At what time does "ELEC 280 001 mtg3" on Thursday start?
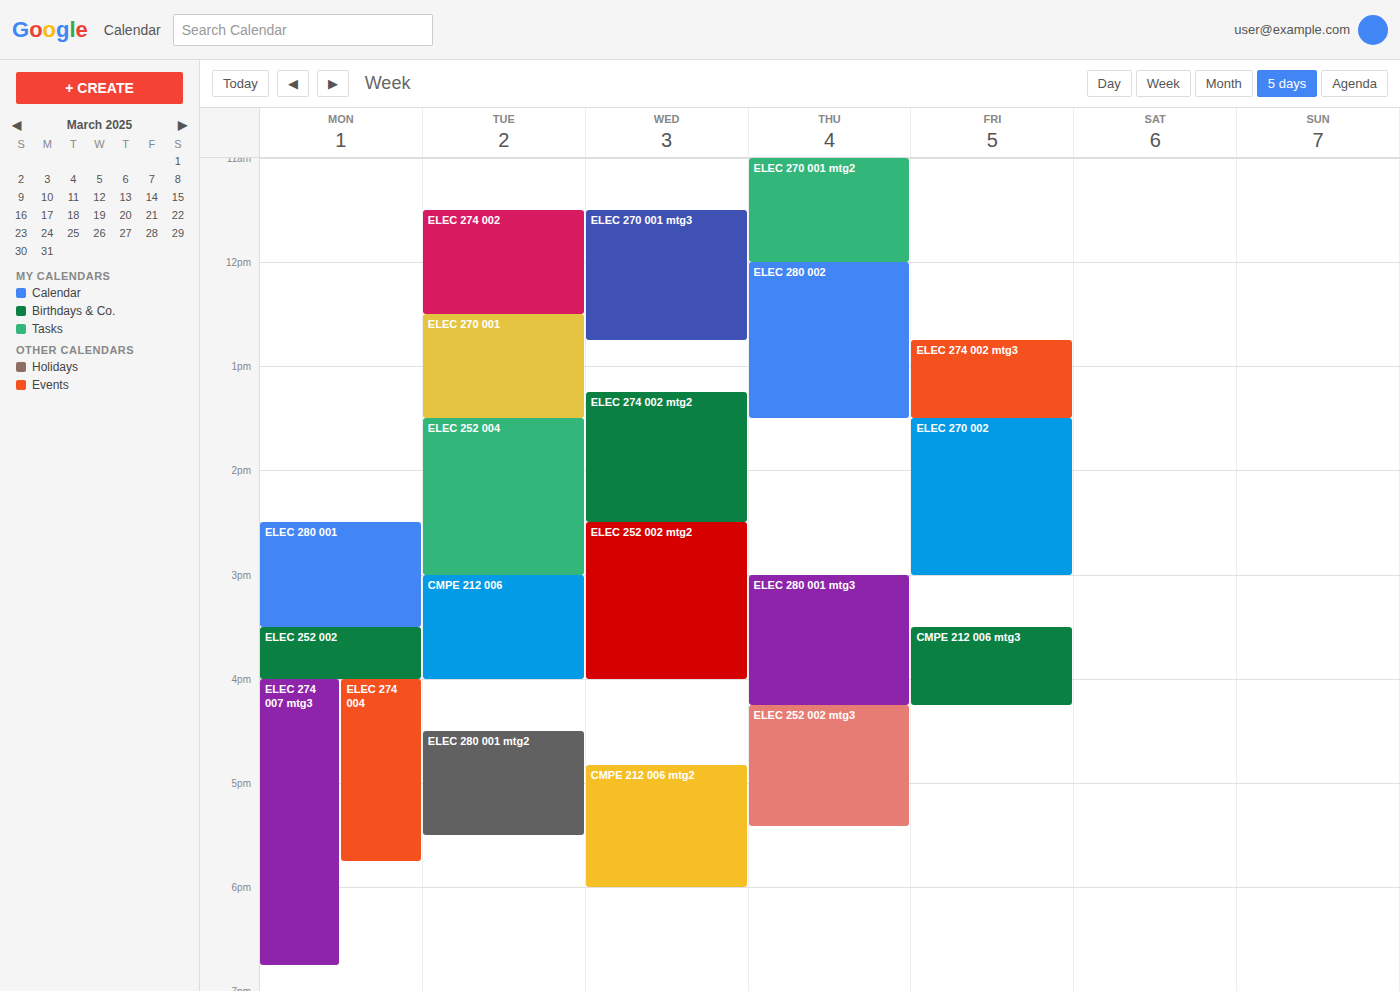
3:00 PM